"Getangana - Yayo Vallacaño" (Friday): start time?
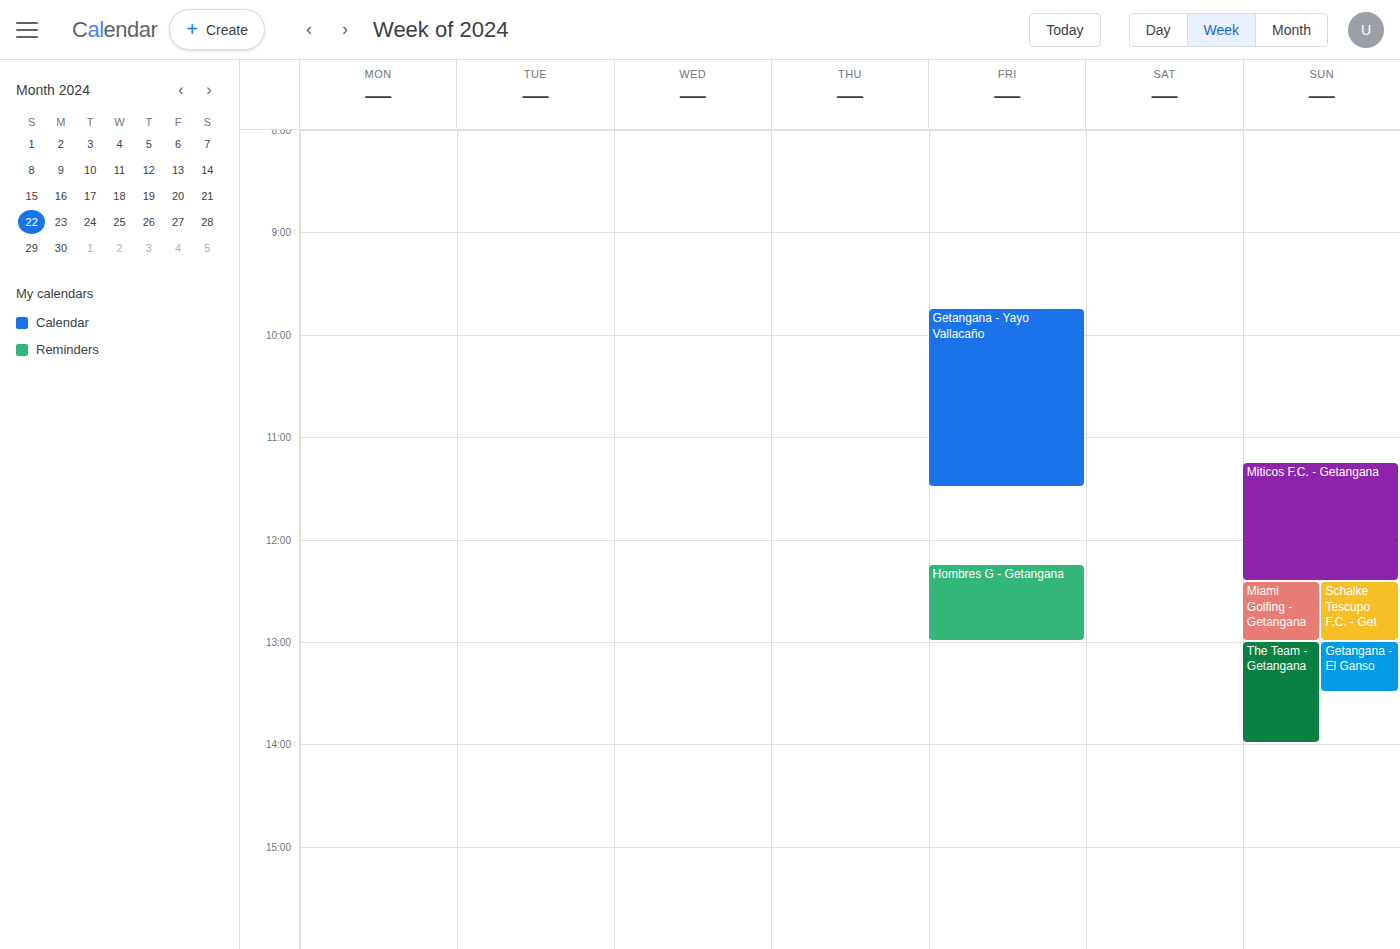
9:45 AM